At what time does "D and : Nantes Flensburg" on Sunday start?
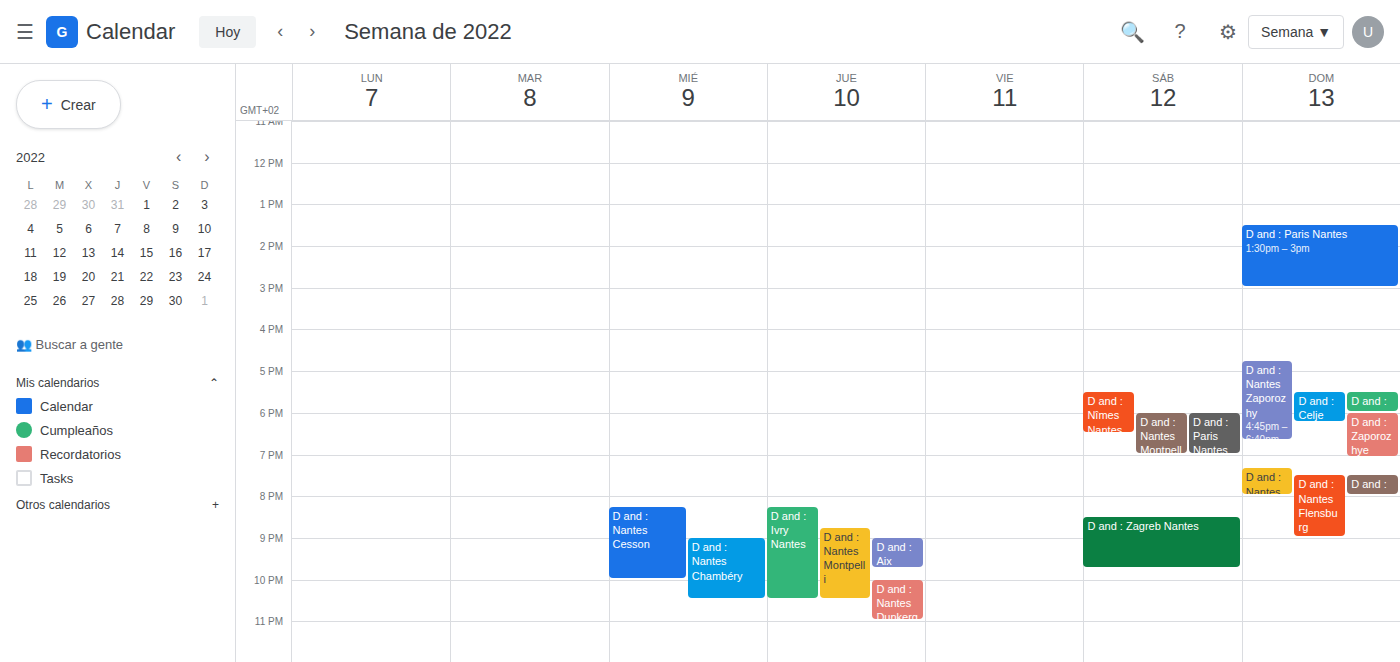
7:30 PM